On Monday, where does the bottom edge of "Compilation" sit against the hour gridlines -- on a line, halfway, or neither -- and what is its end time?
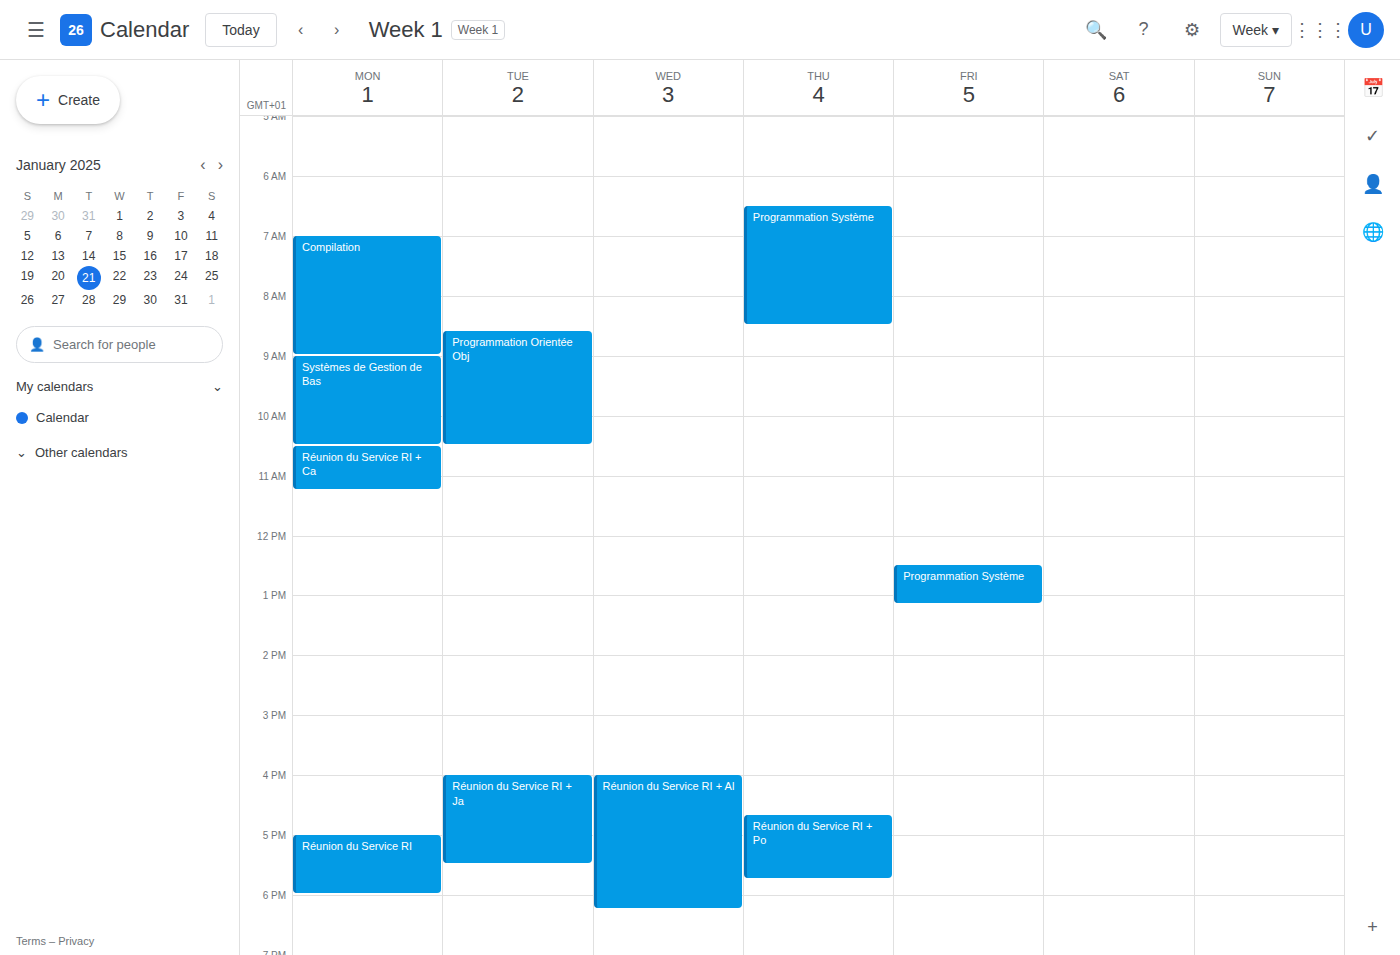
9:00 AM -- exactly on the 9 AM line.